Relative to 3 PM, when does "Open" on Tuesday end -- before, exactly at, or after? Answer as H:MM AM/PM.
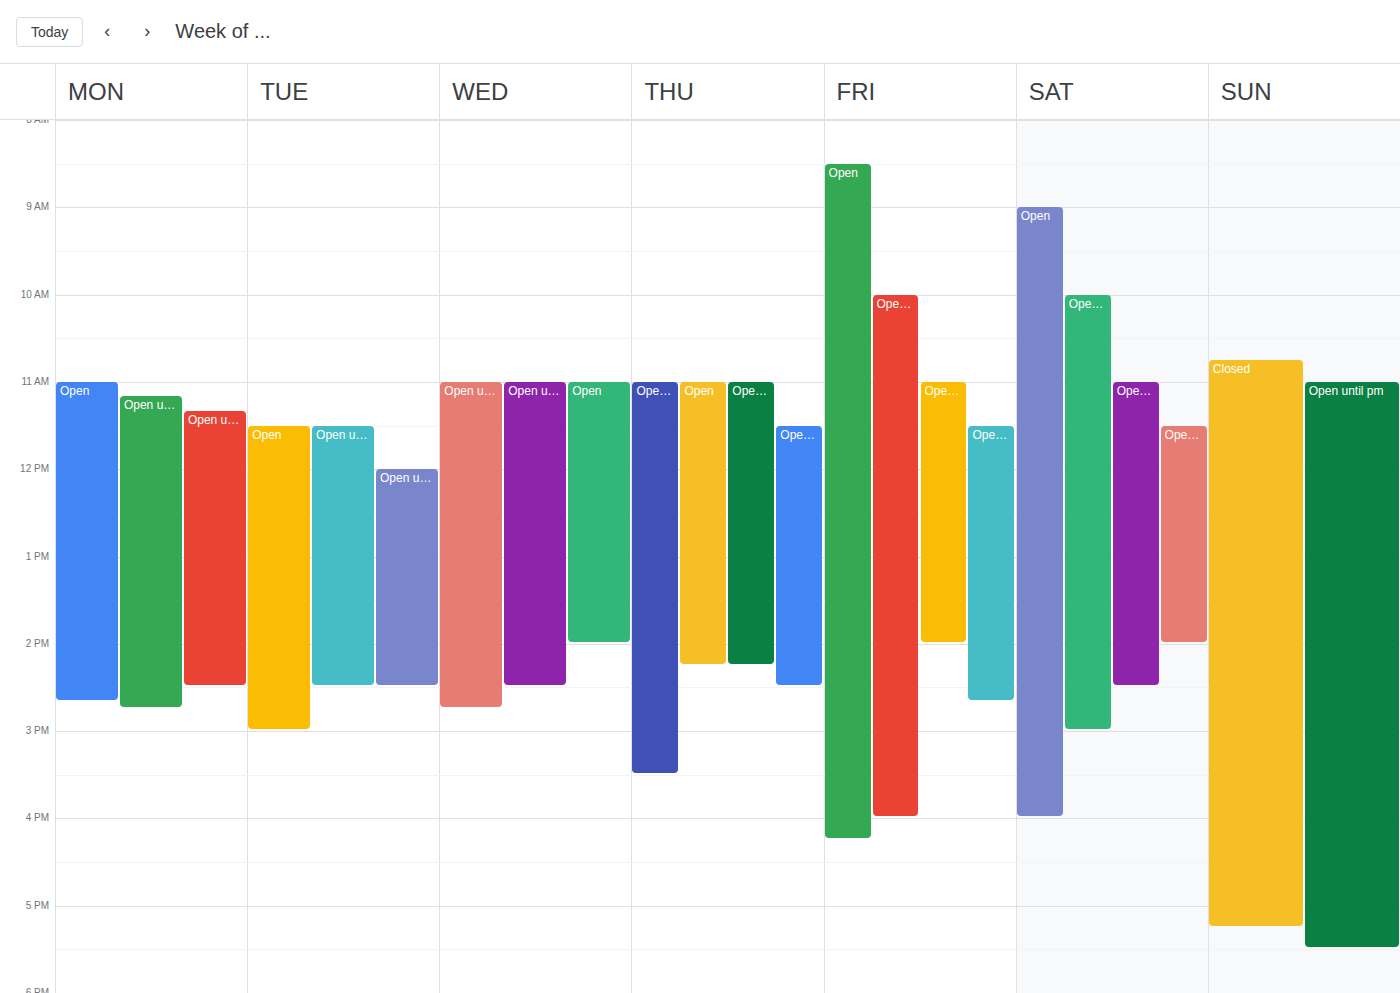
3:00 PM -- exactly at 3 PM, on the 3 PM line.